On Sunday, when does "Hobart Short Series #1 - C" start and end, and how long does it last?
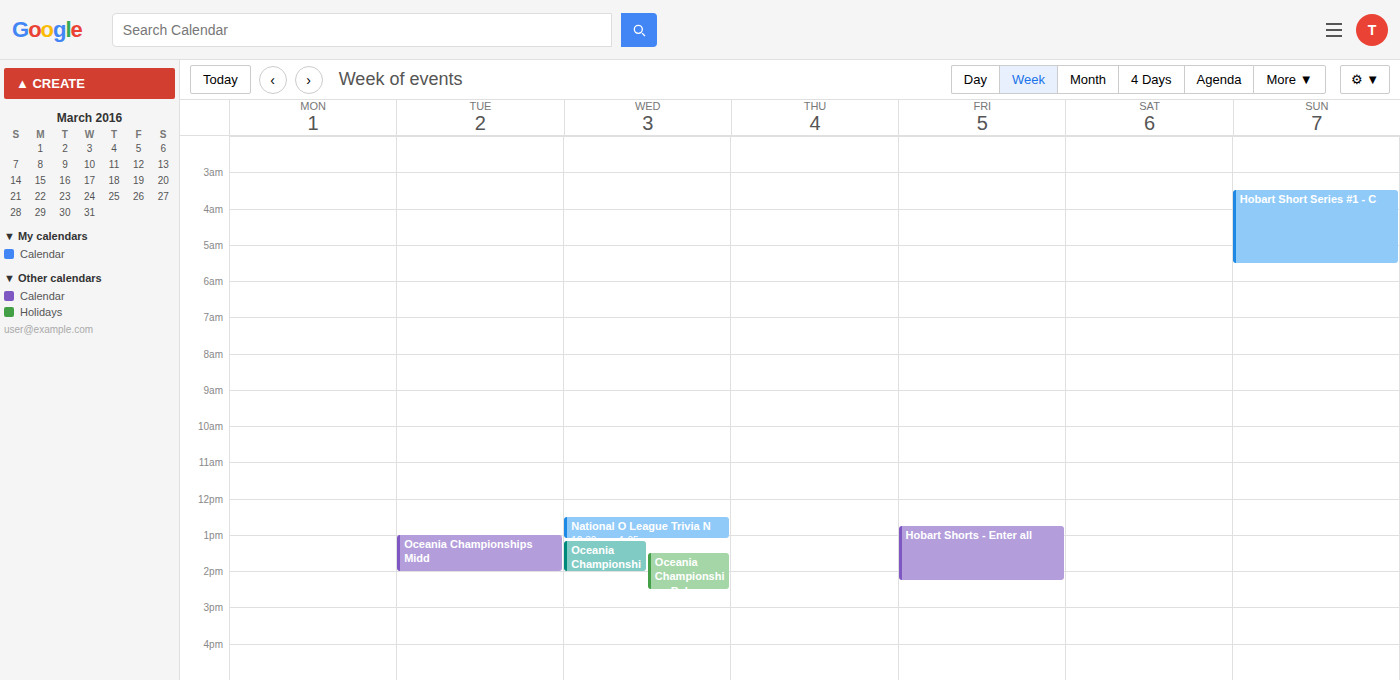
03:30 to 05:30, 2 hours